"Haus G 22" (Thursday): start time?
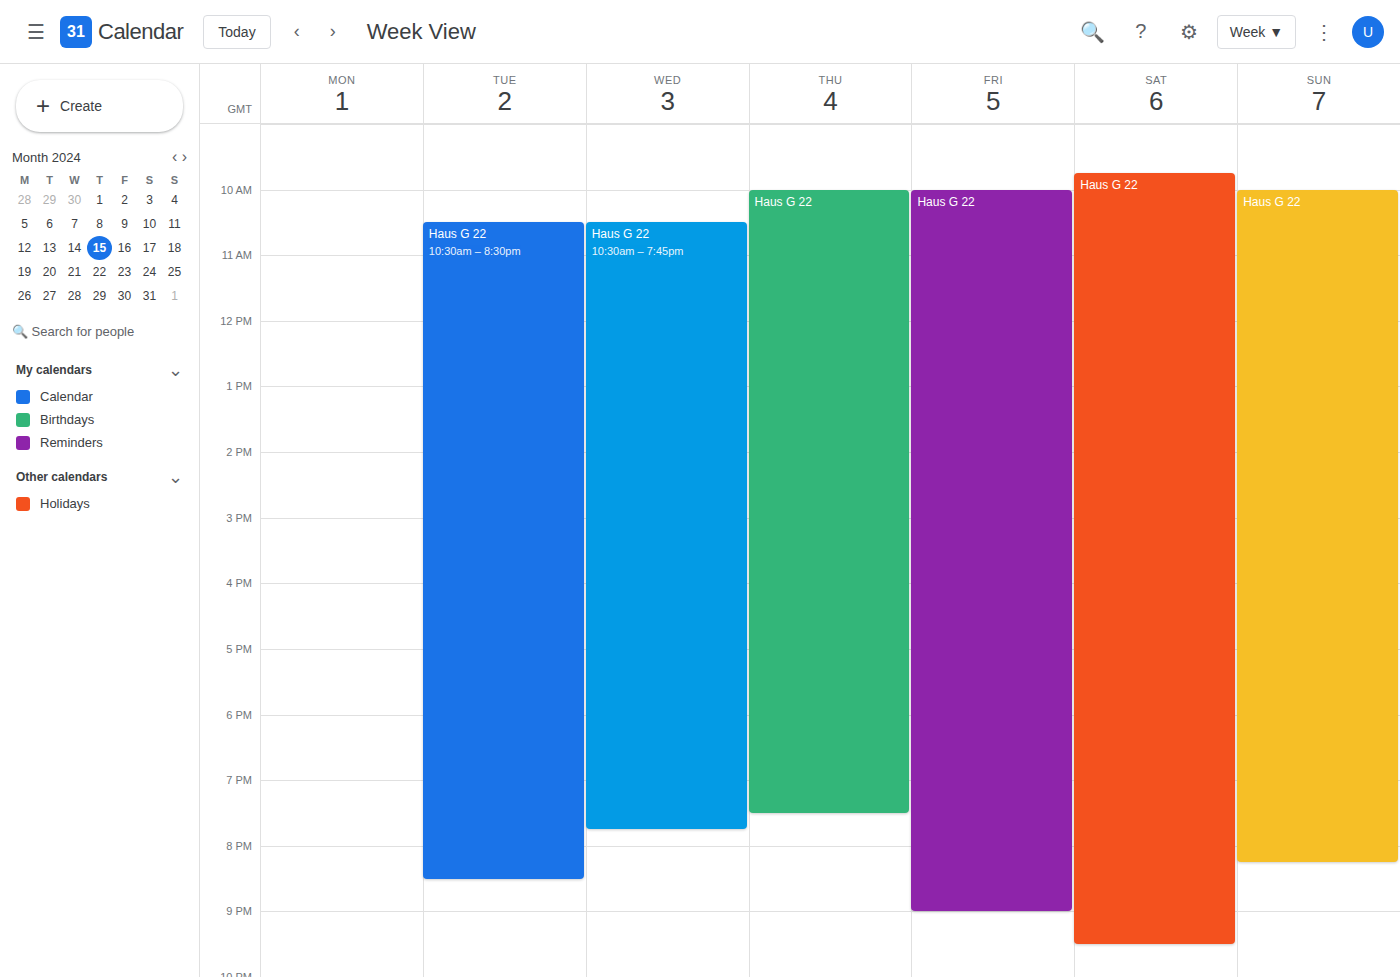
10:00 AM